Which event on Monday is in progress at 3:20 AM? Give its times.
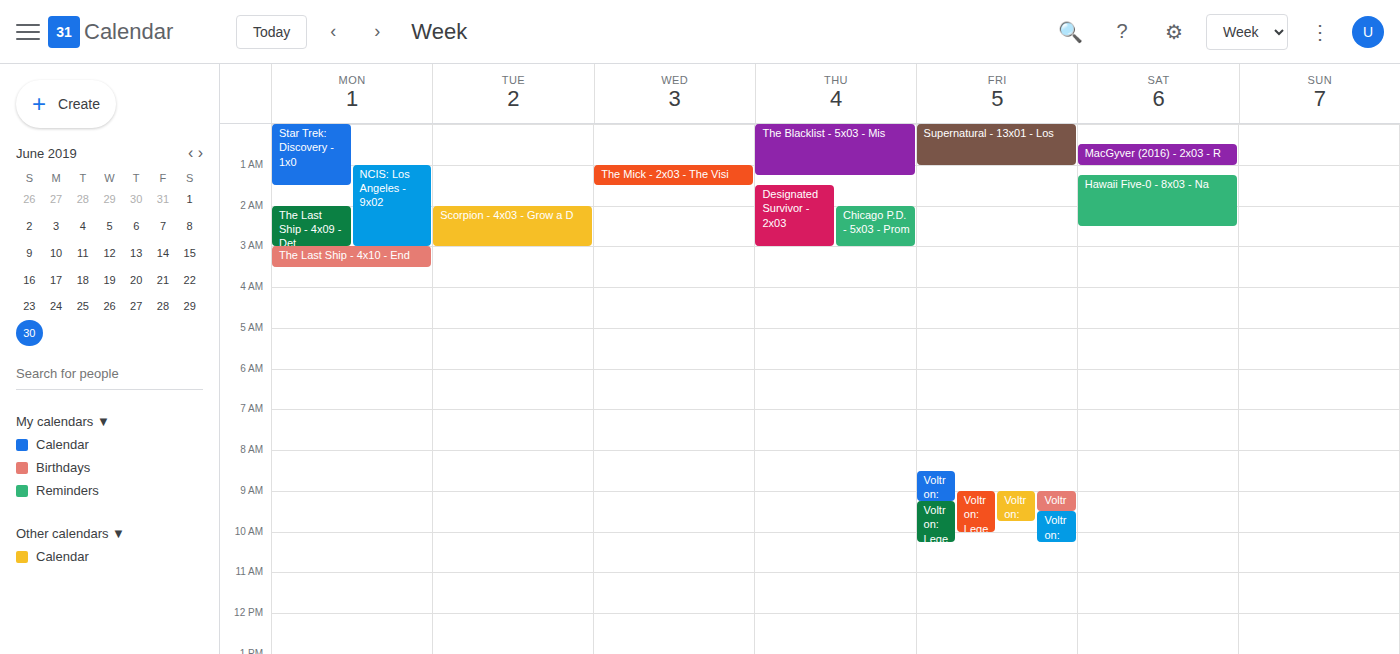
"The Last Ship - 4x10 - End", 3:00 AM to 3:30 AM